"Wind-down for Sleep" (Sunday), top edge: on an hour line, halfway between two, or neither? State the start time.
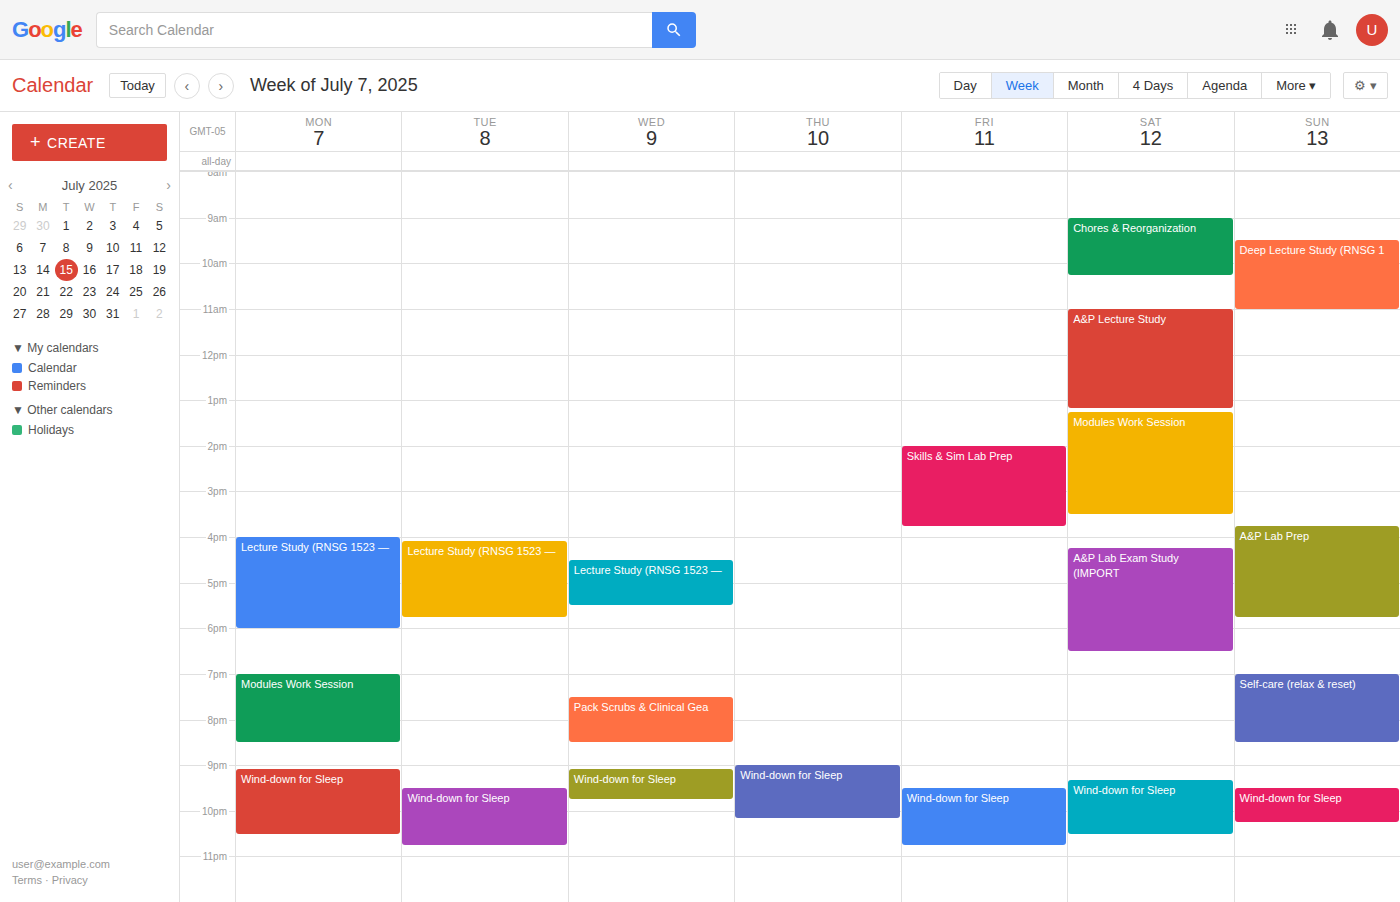
9:30 PM -- halfway between the 9 PM and 10 PM lines.